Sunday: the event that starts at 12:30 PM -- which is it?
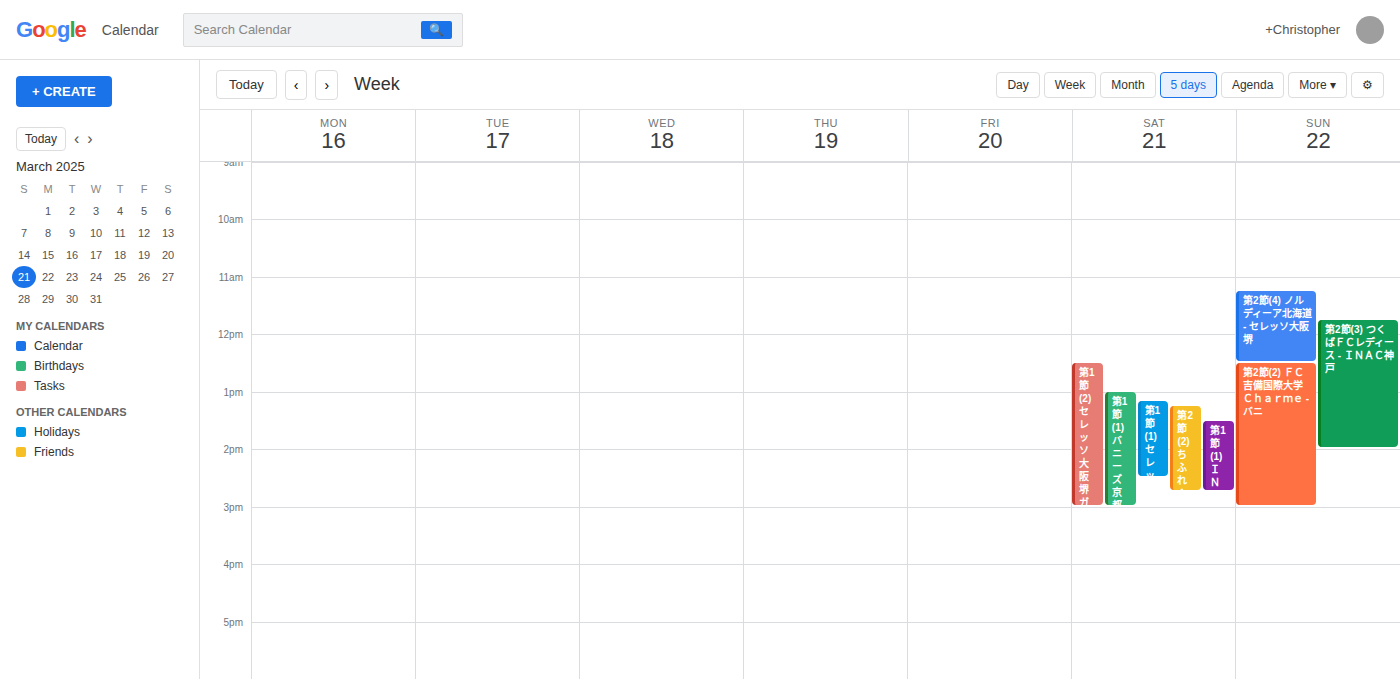
"第2節(2) ＦＣ吉備国際大学Ｃｈａｒｍｅ - バニ"